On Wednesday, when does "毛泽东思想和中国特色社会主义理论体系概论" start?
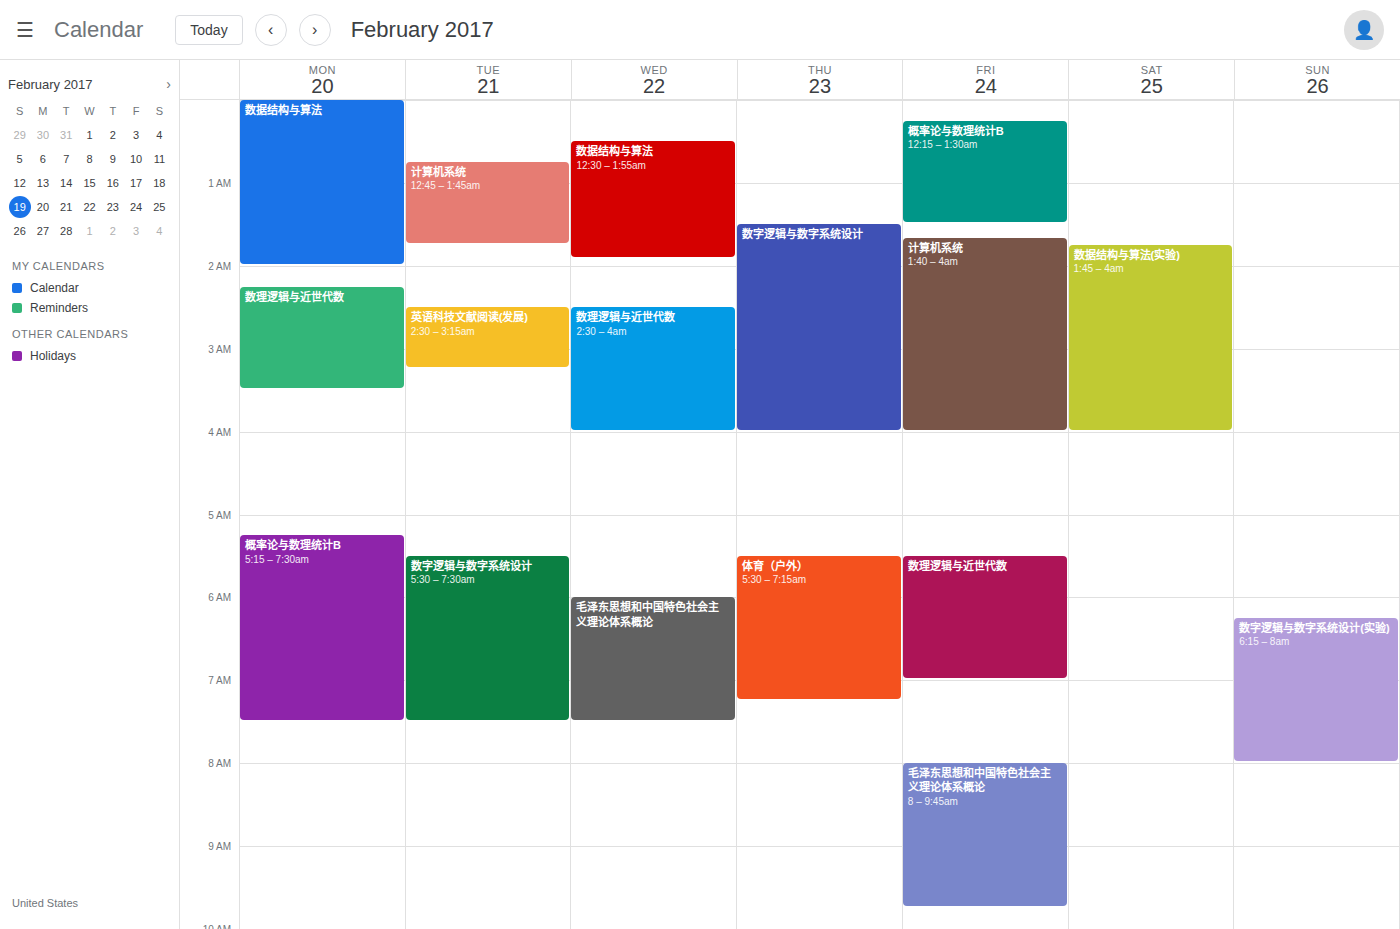
6:00 AM